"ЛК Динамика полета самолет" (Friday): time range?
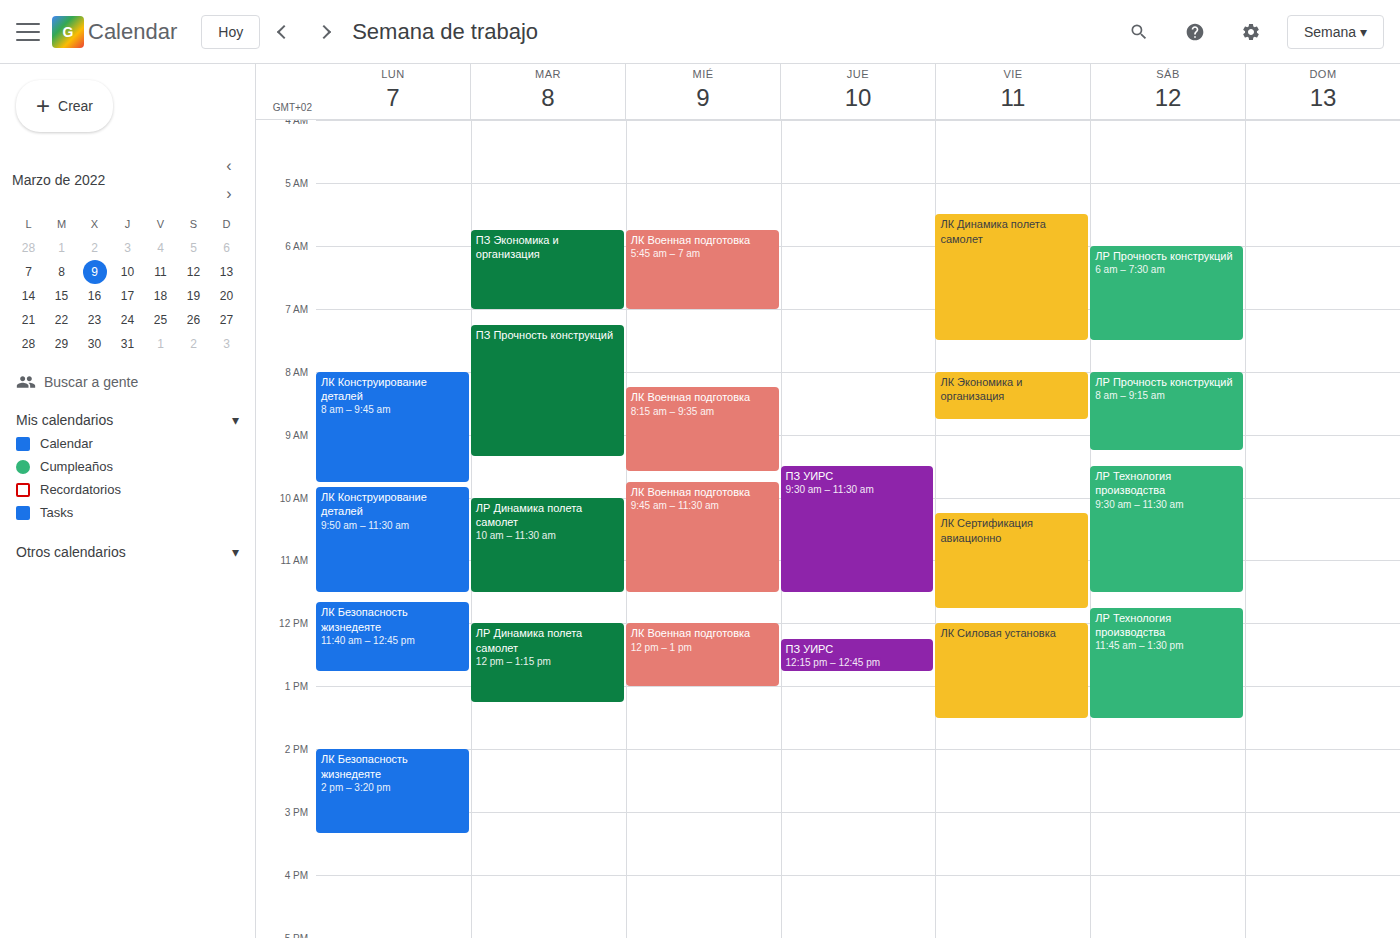
5:30 AM to 7:30 AM